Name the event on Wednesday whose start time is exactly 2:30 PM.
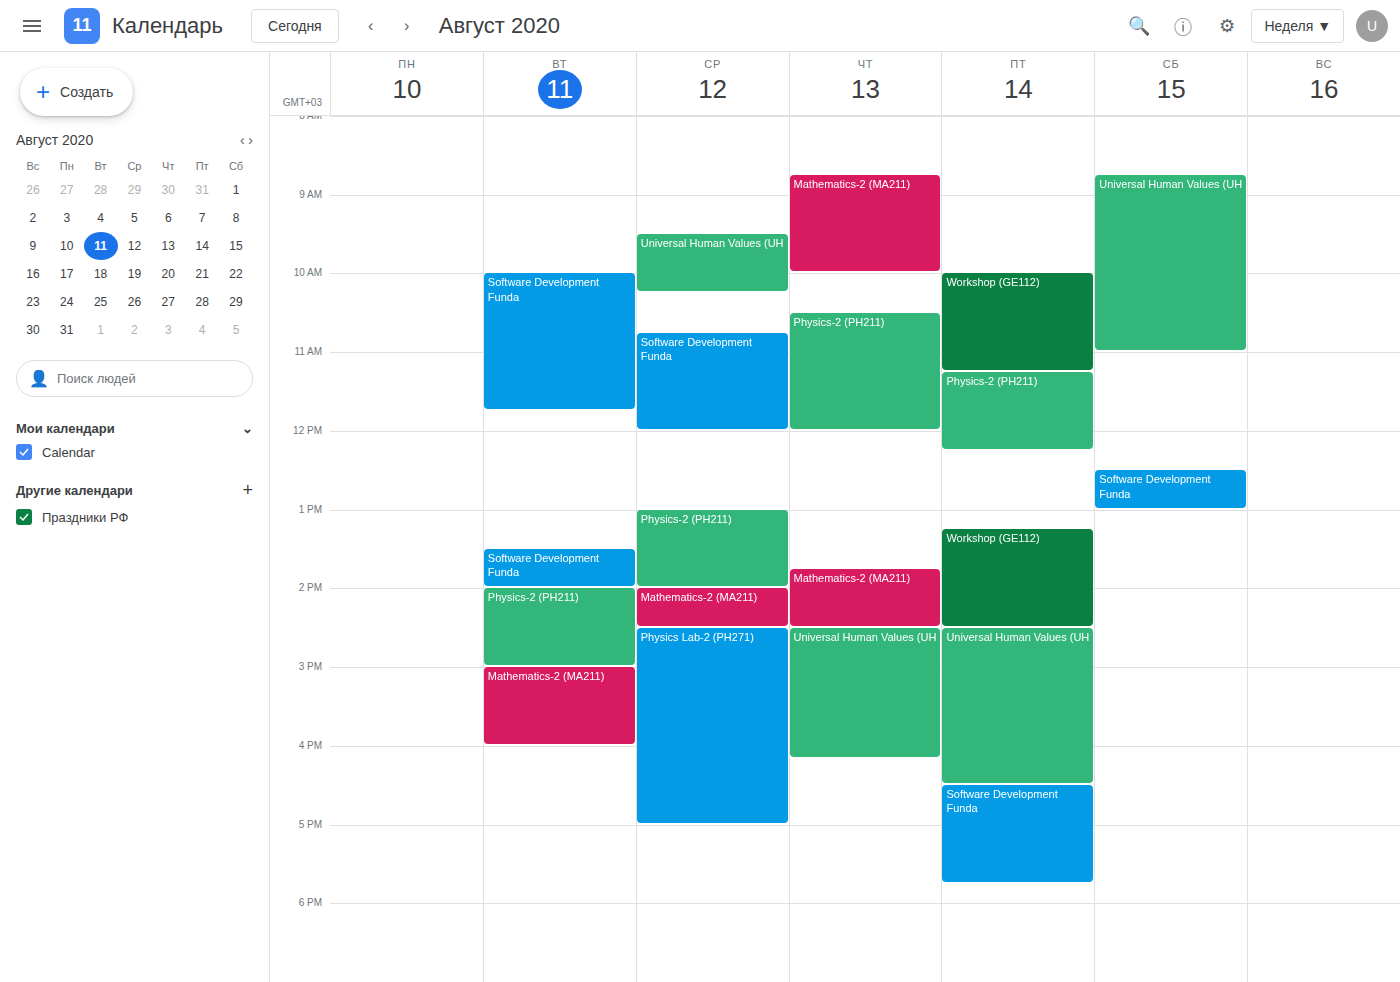
"Physics Lab-2 (PH271)"